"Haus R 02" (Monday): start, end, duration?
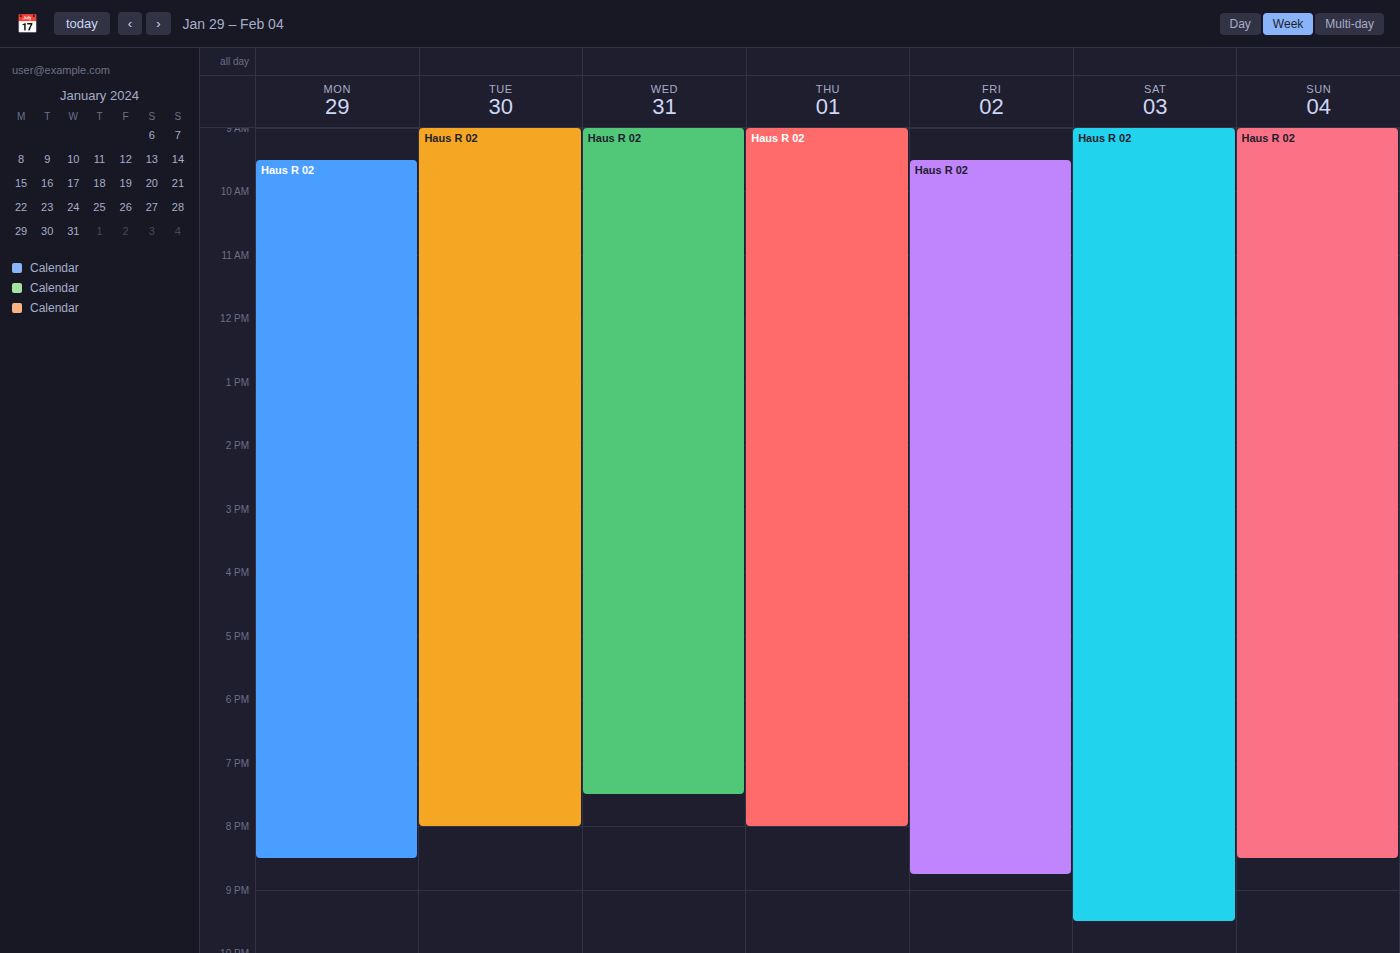
9:30 AM to 8:30 PM, 11 hours